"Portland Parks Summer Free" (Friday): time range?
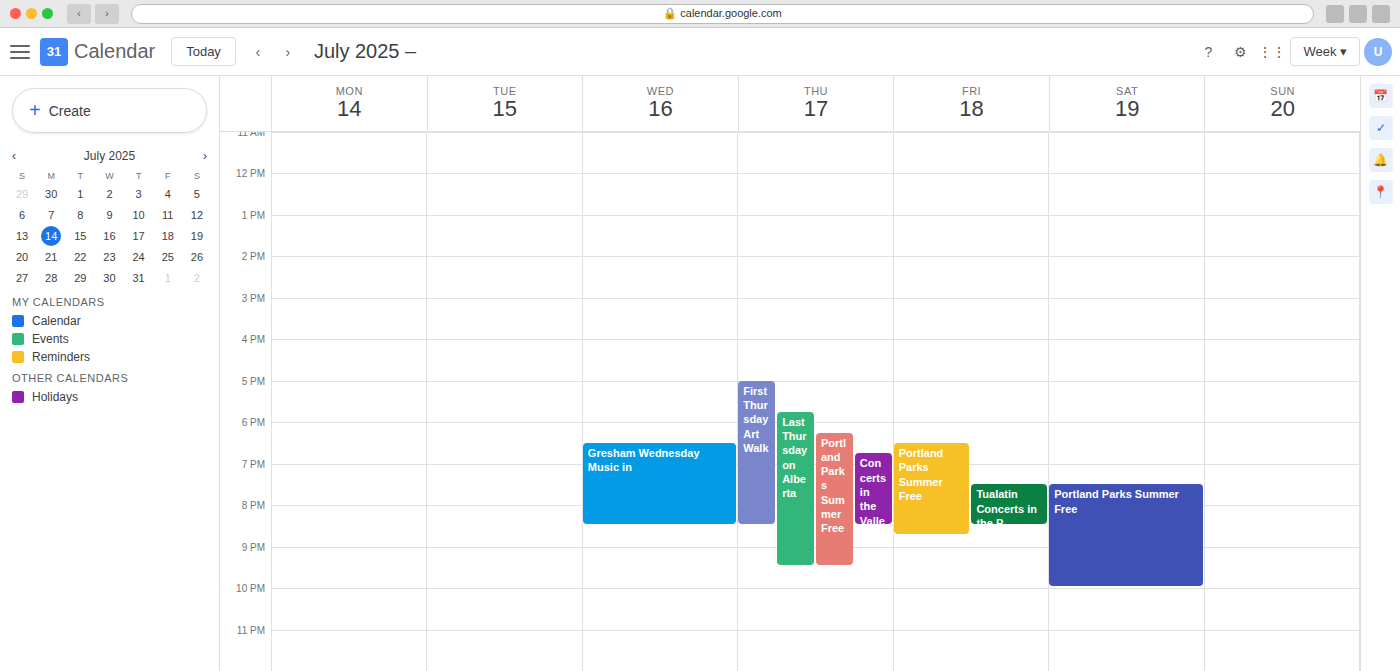
18:30 to 20:45